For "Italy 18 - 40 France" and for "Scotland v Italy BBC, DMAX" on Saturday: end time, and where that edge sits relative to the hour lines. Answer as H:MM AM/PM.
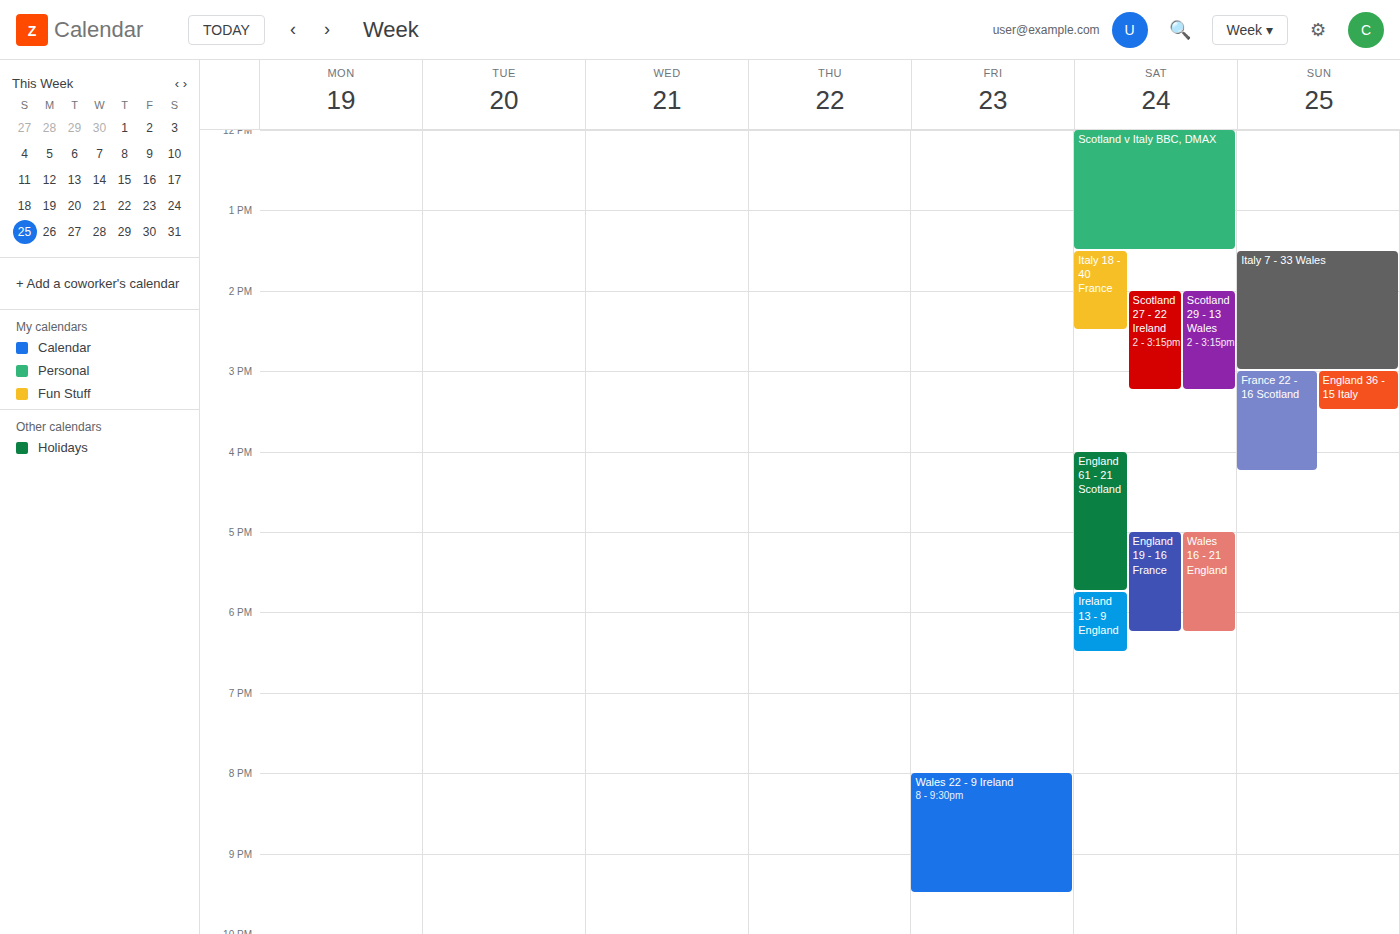
"Italy 18 - 40 France": 2:30 PM, halfway between the 2 PM and 3 PM lines. "Scotland v Italy BBC, DMAX": 1:30 PM, halfway between the 1 PM and 2 PM lines.